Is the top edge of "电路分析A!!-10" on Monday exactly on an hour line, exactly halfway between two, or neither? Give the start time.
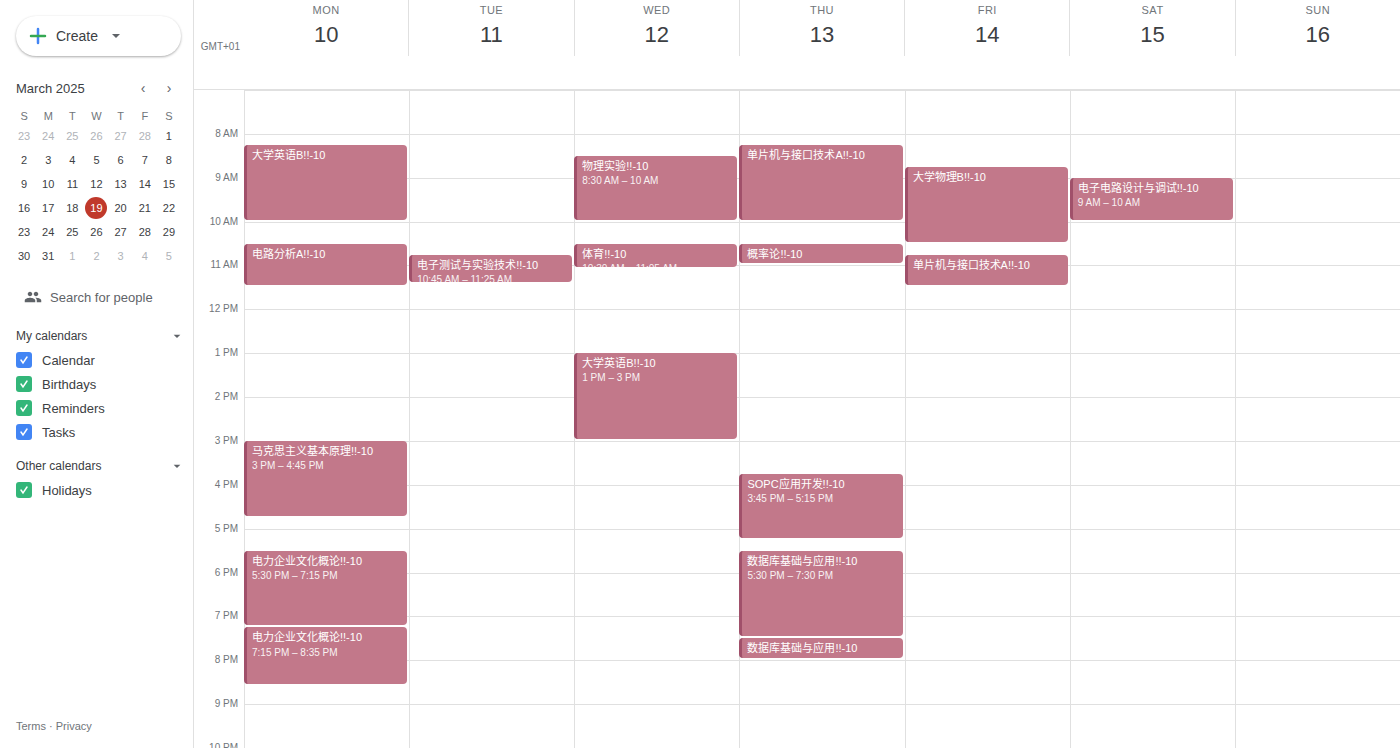
10:30 AM -- halfway between the 10 AM and 11 AM lines.